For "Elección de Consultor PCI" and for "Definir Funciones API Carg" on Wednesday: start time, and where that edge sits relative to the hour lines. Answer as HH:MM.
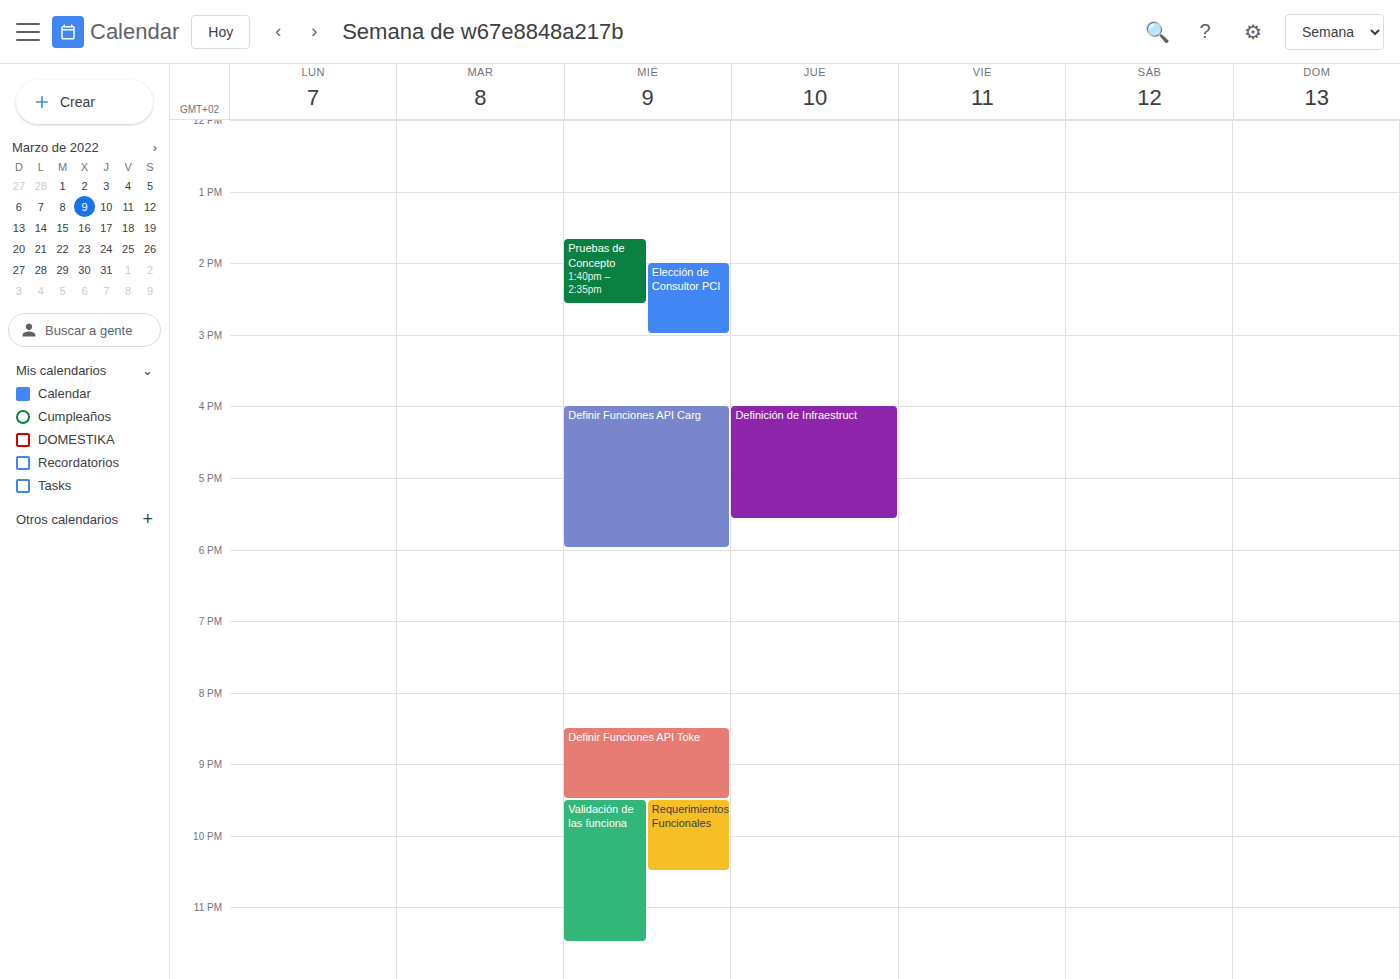
"Elección de Consultor PCI": 14:00, exactly on the 14:00 line. "Definir Funciones API Carg": 16:00, exactly on the 16:00 line.